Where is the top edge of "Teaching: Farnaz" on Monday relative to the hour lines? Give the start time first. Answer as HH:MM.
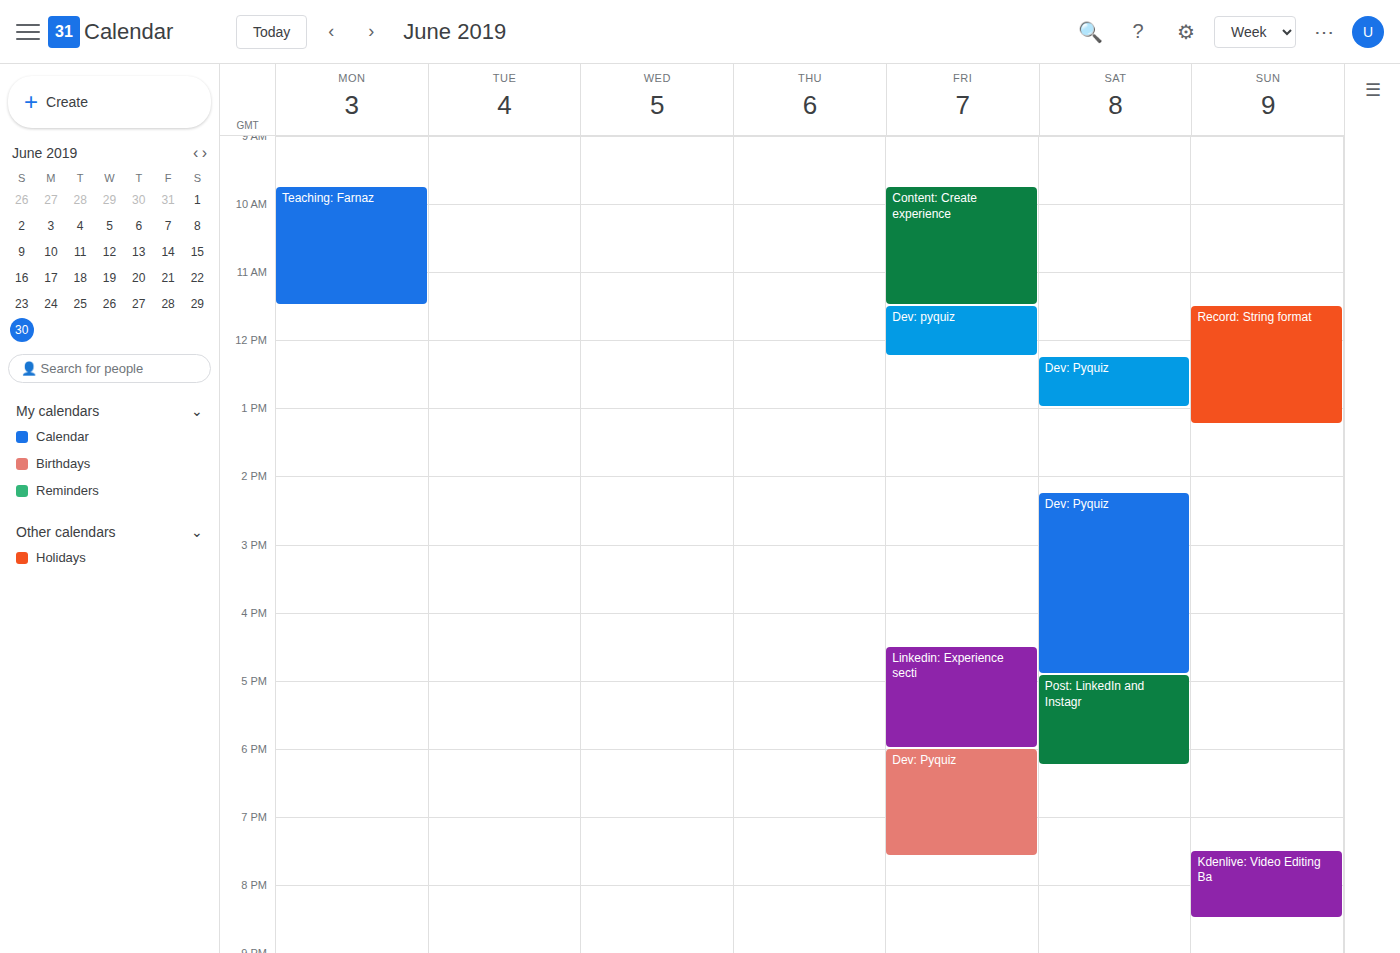
09:45 -- neither: three quarters of the way from the 09:00 line to the 10:00 line.